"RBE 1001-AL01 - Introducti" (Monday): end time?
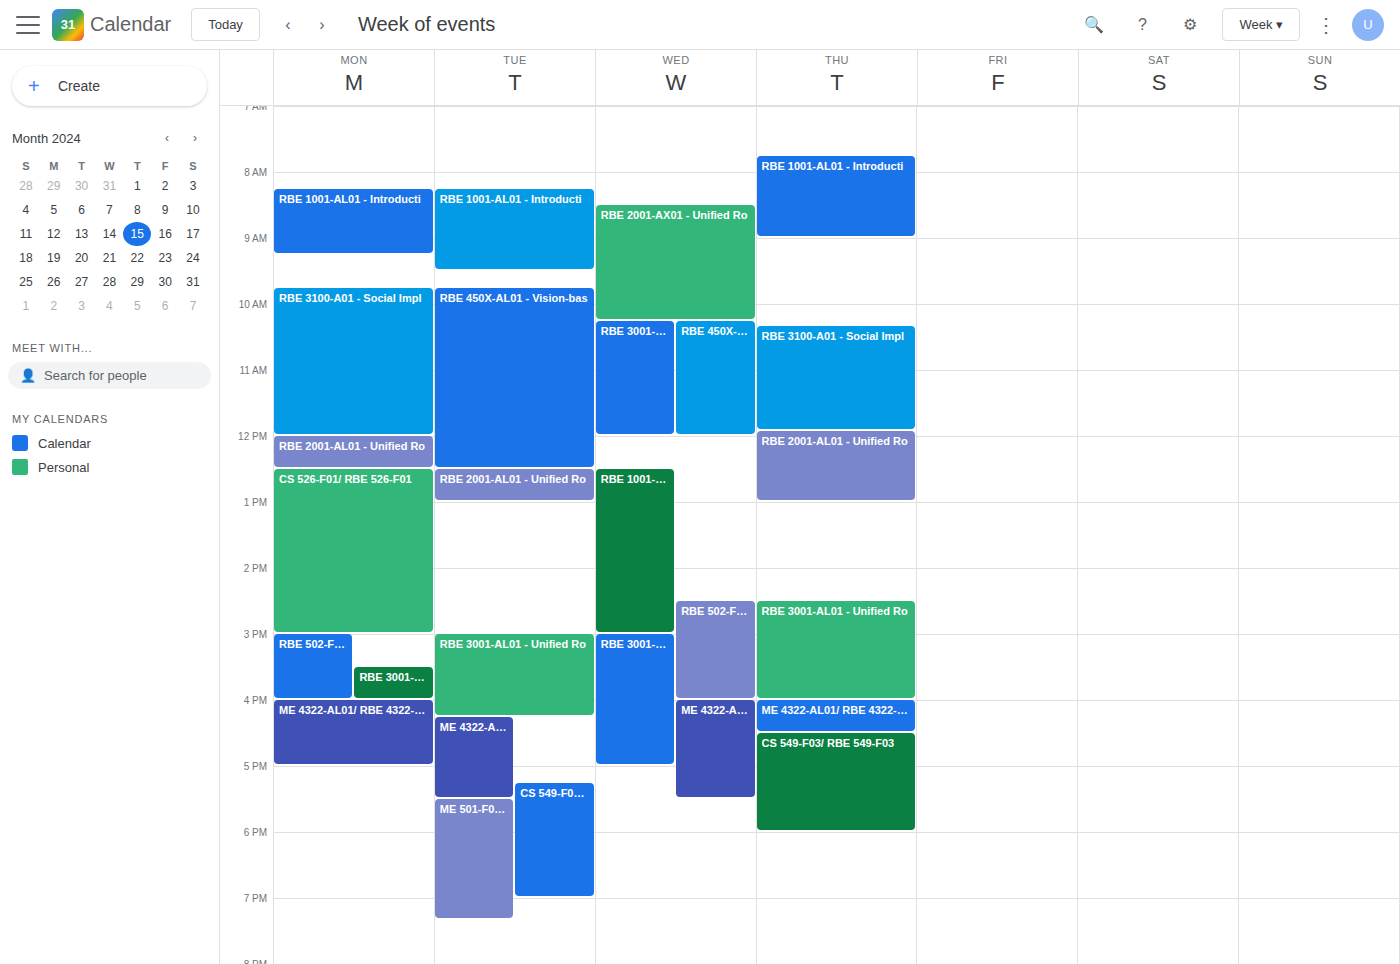
9:15 AM